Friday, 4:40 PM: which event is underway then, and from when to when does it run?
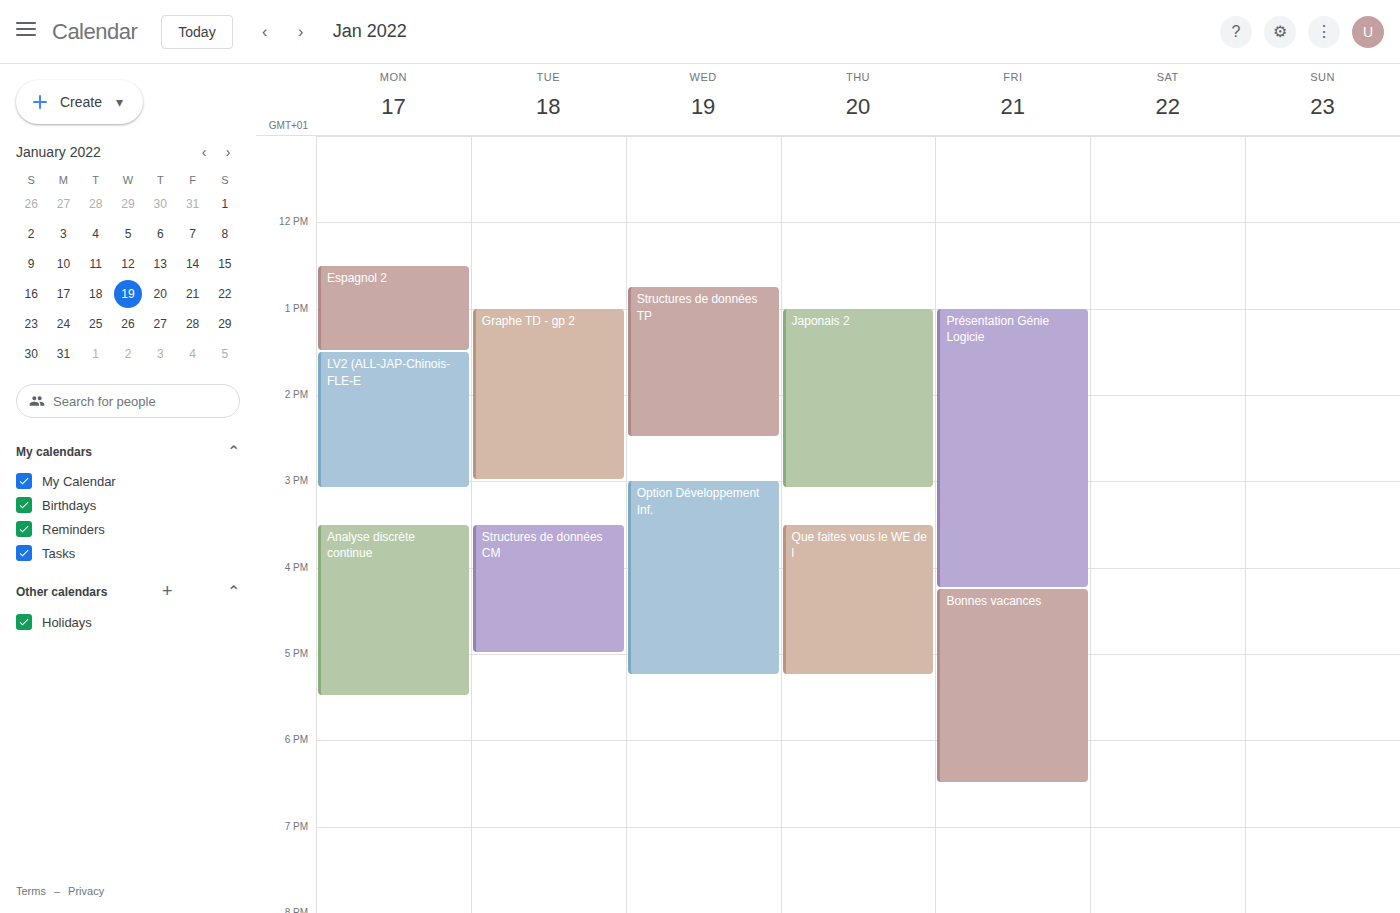
"Bonnes vacances", 4:15 PM to 6:30 PM